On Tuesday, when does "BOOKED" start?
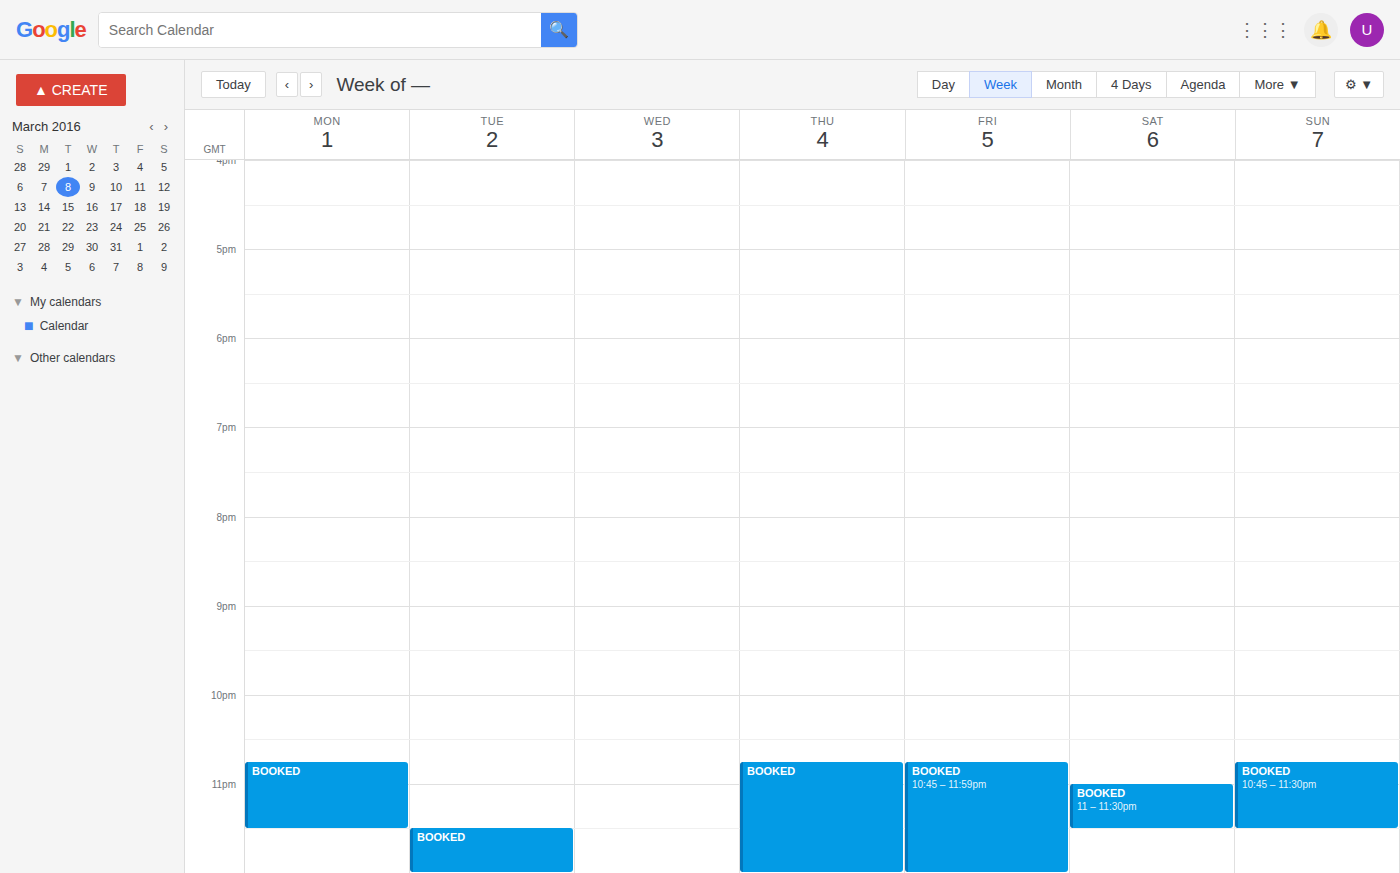
11:30 PM